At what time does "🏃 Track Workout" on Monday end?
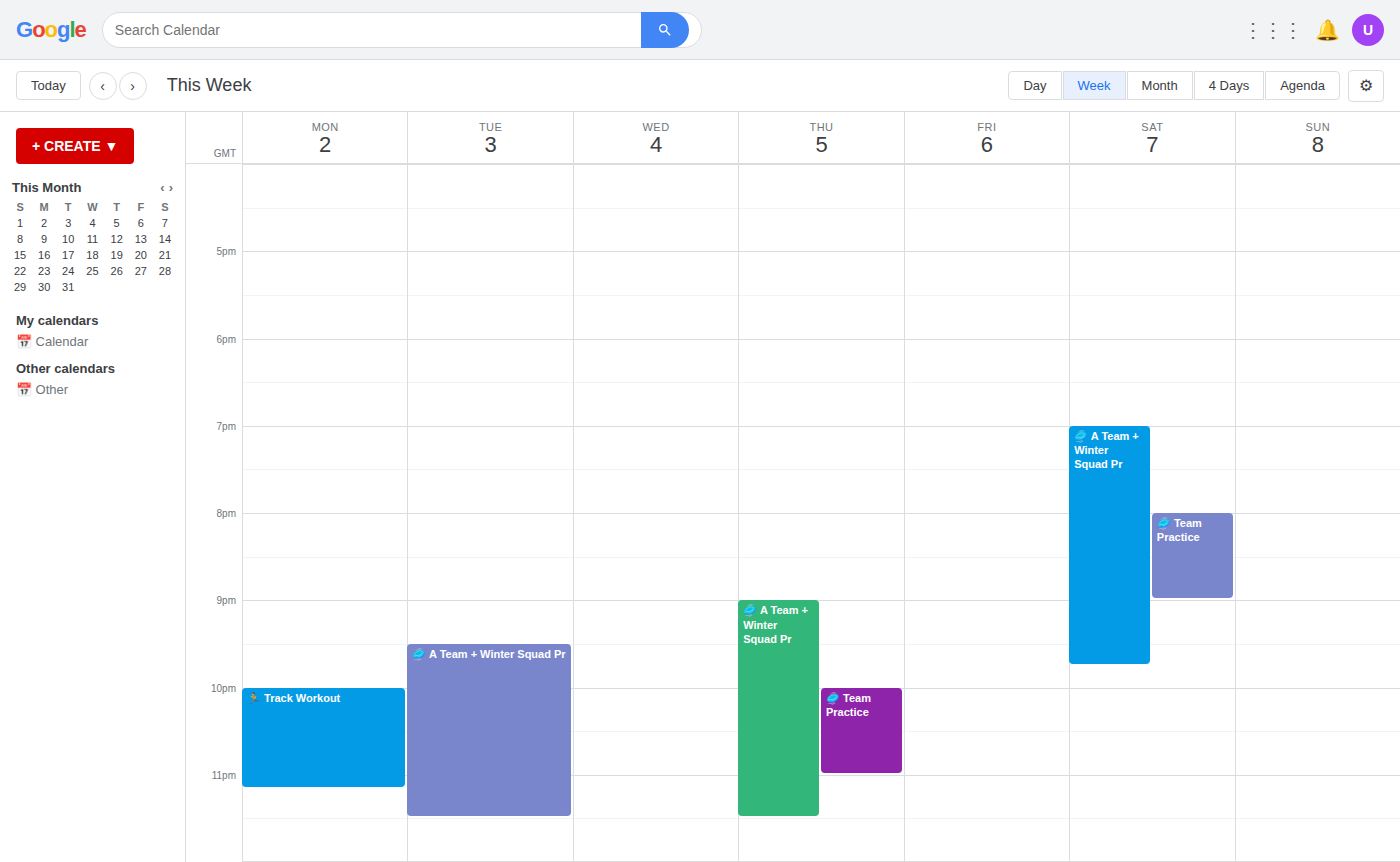
23:10